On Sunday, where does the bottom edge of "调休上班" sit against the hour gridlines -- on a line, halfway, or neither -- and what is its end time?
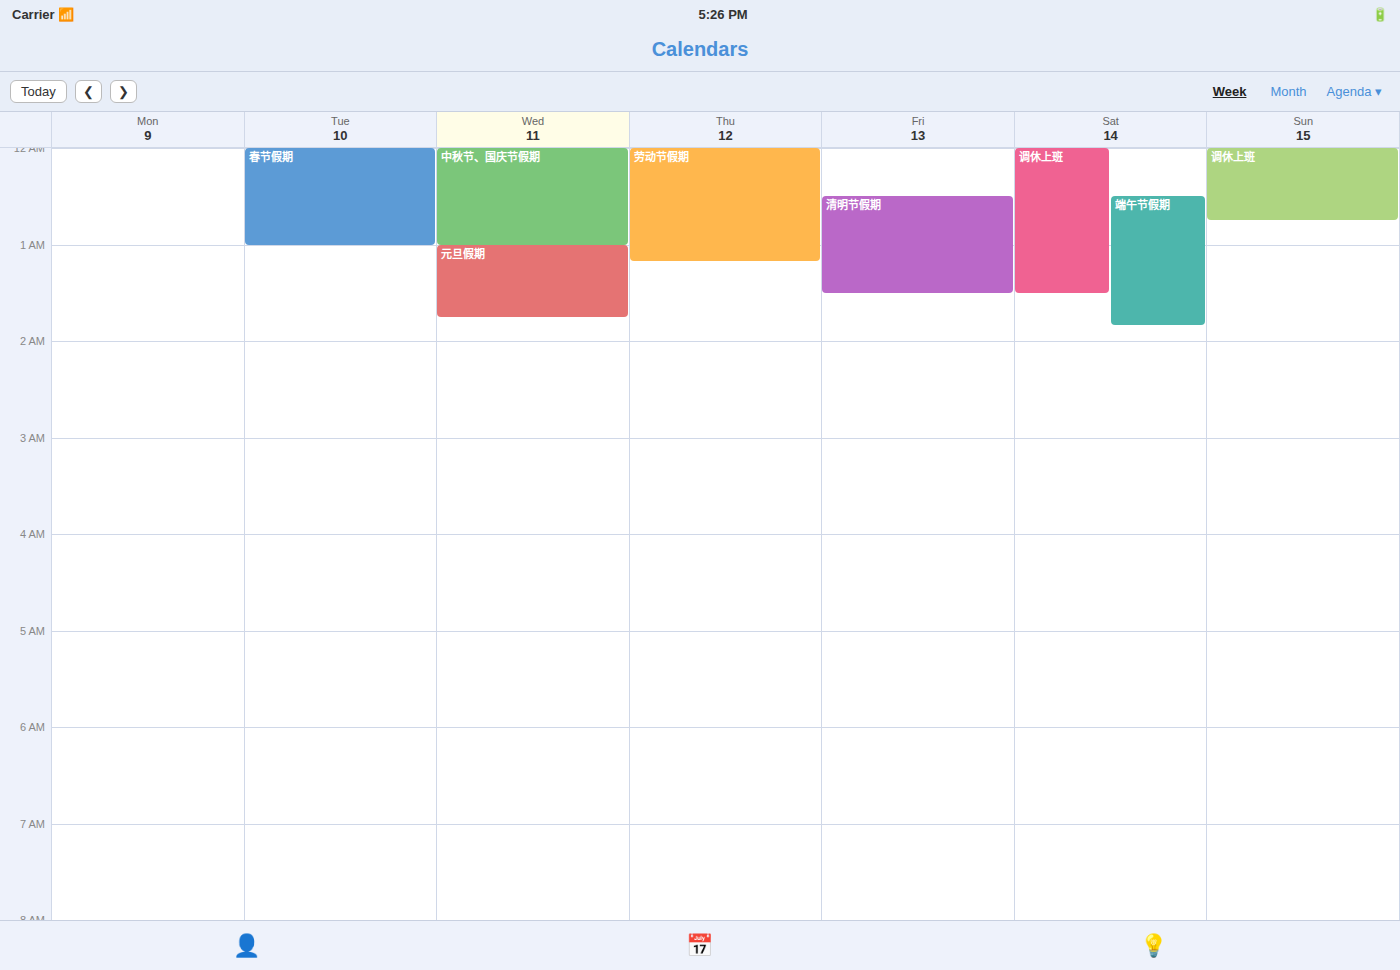
12:45 AM -- neither: three quarters of the way from the 12 AM line to the 1 AM line.